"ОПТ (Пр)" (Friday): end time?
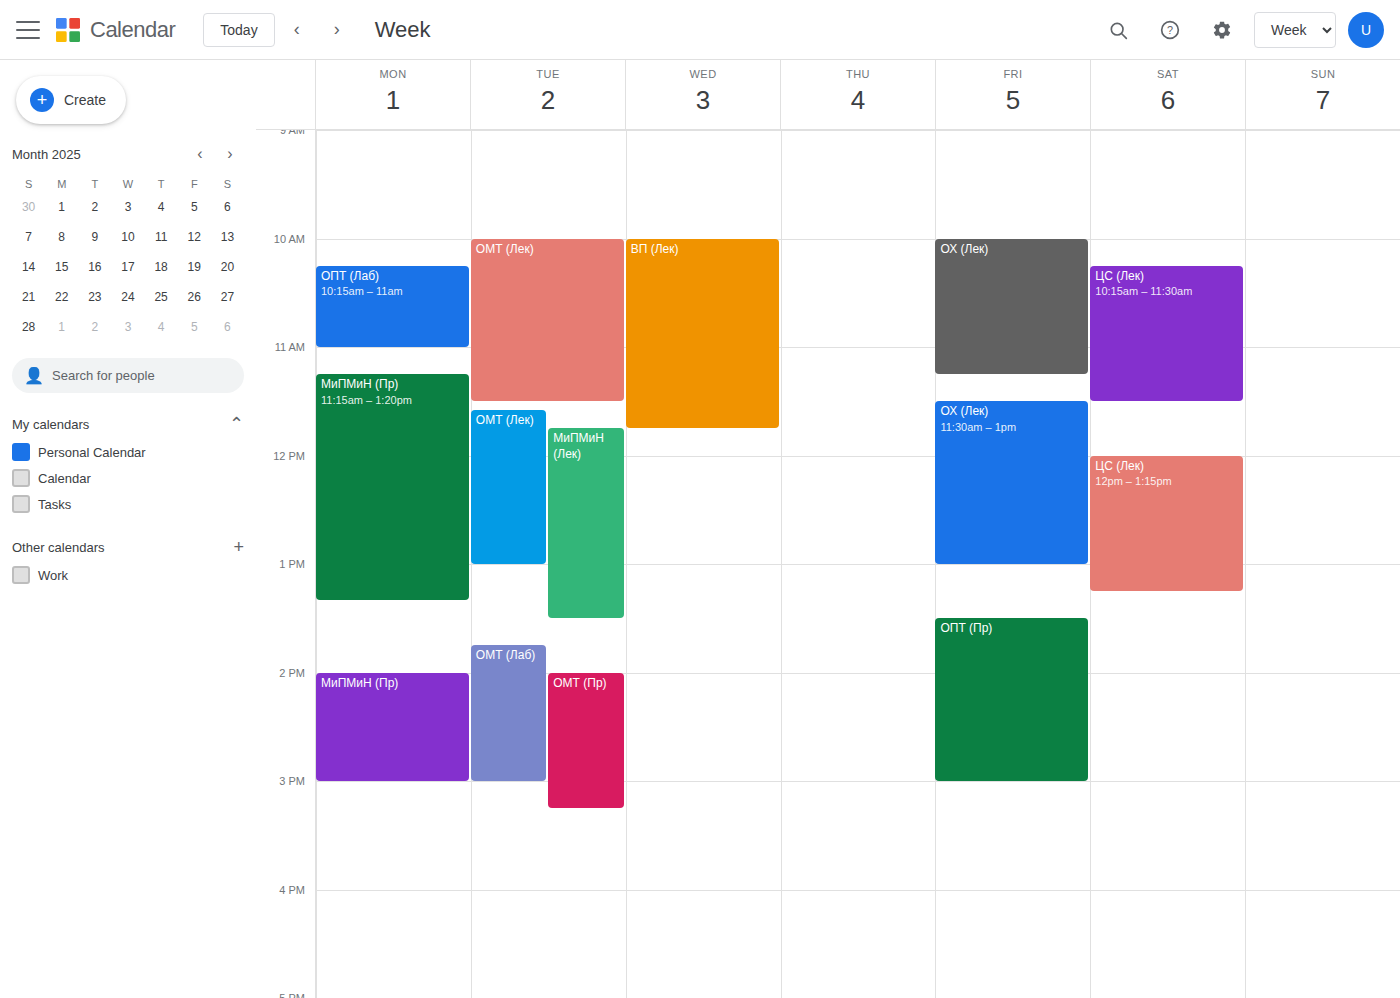
3:00 PM